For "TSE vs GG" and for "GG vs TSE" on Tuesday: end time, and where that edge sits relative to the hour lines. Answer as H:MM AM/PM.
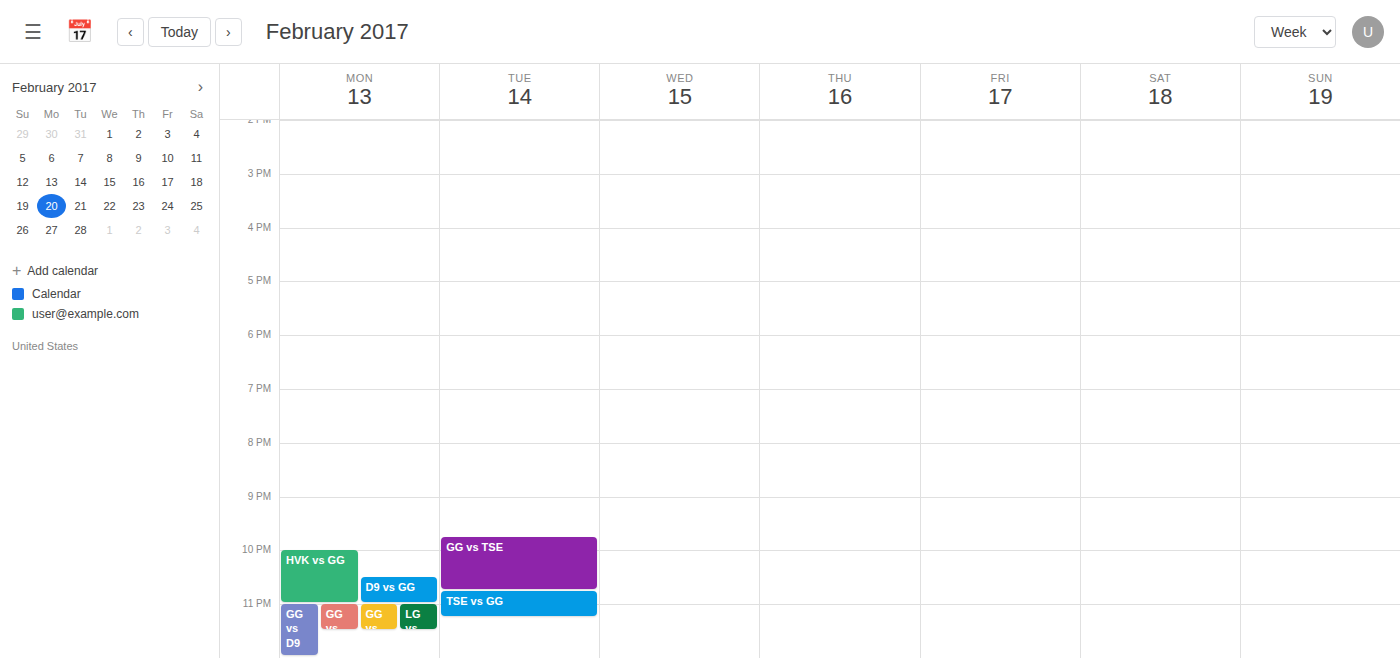
"TSE vs GG": 11:15 PM, neither: a quarter of the way from the 11 PM line to the 12 AM line. "GG vs TSE": 10:45 PM, neither: three quarters of the way from the 10 PM line to the 11 PM line.